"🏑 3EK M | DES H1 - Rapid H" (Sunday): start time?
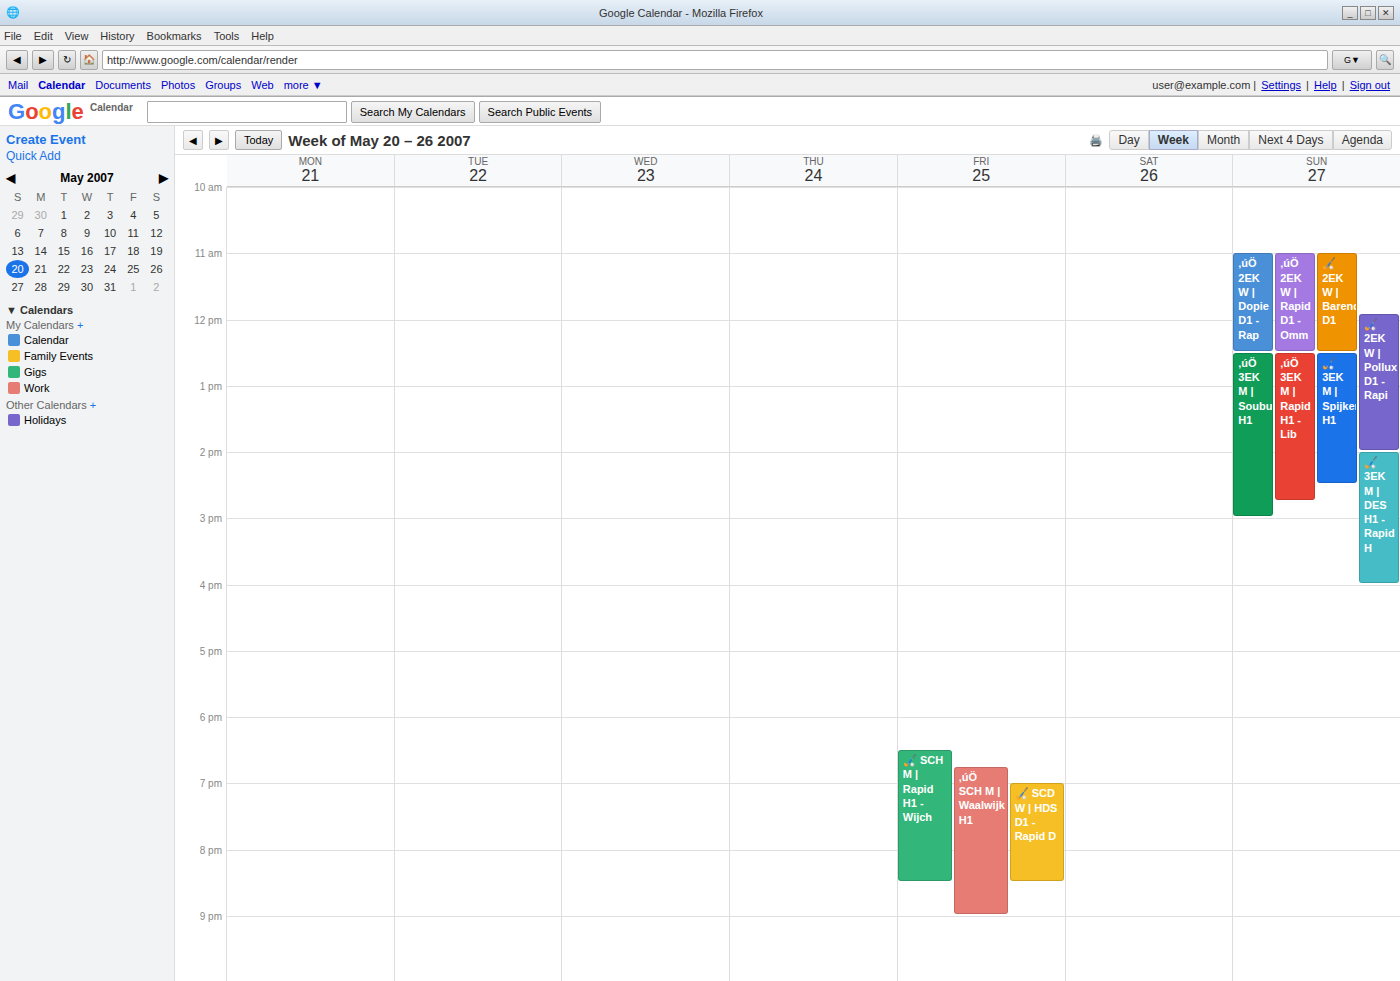
2:00 PM